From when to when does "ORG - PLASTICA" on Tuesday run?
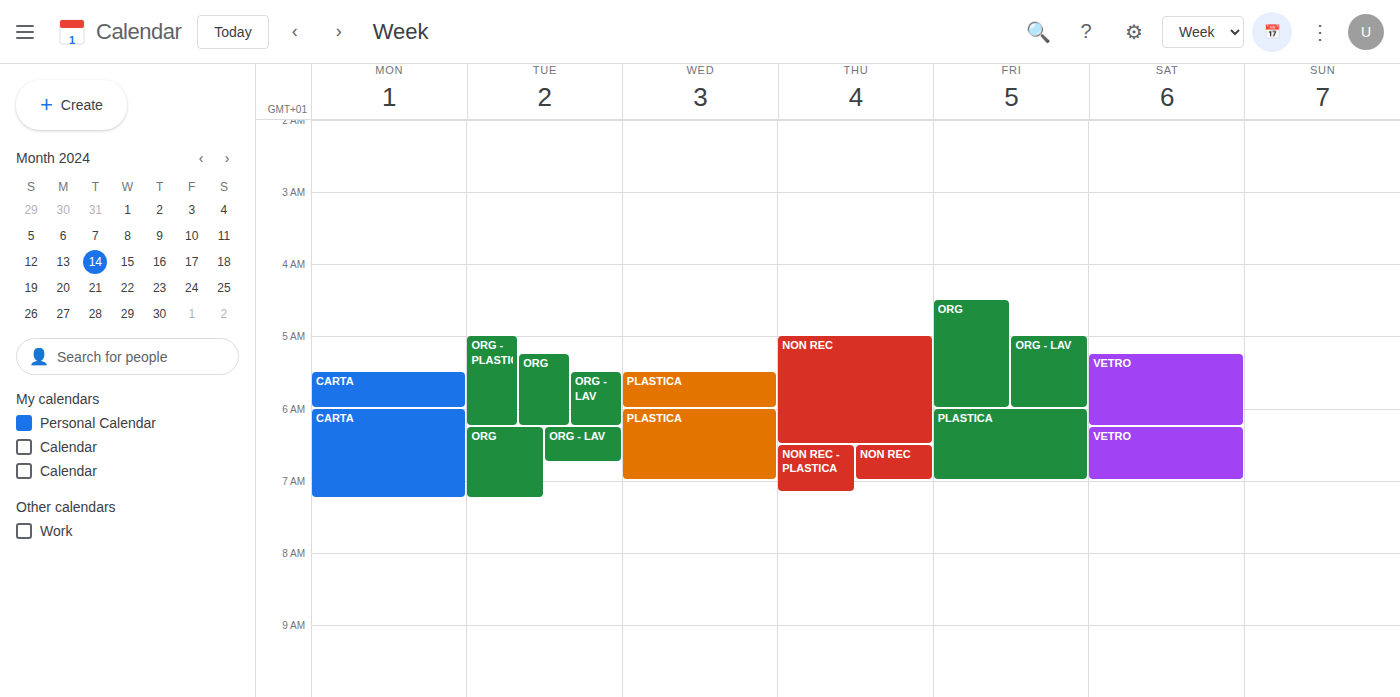
05:00 to 06:15